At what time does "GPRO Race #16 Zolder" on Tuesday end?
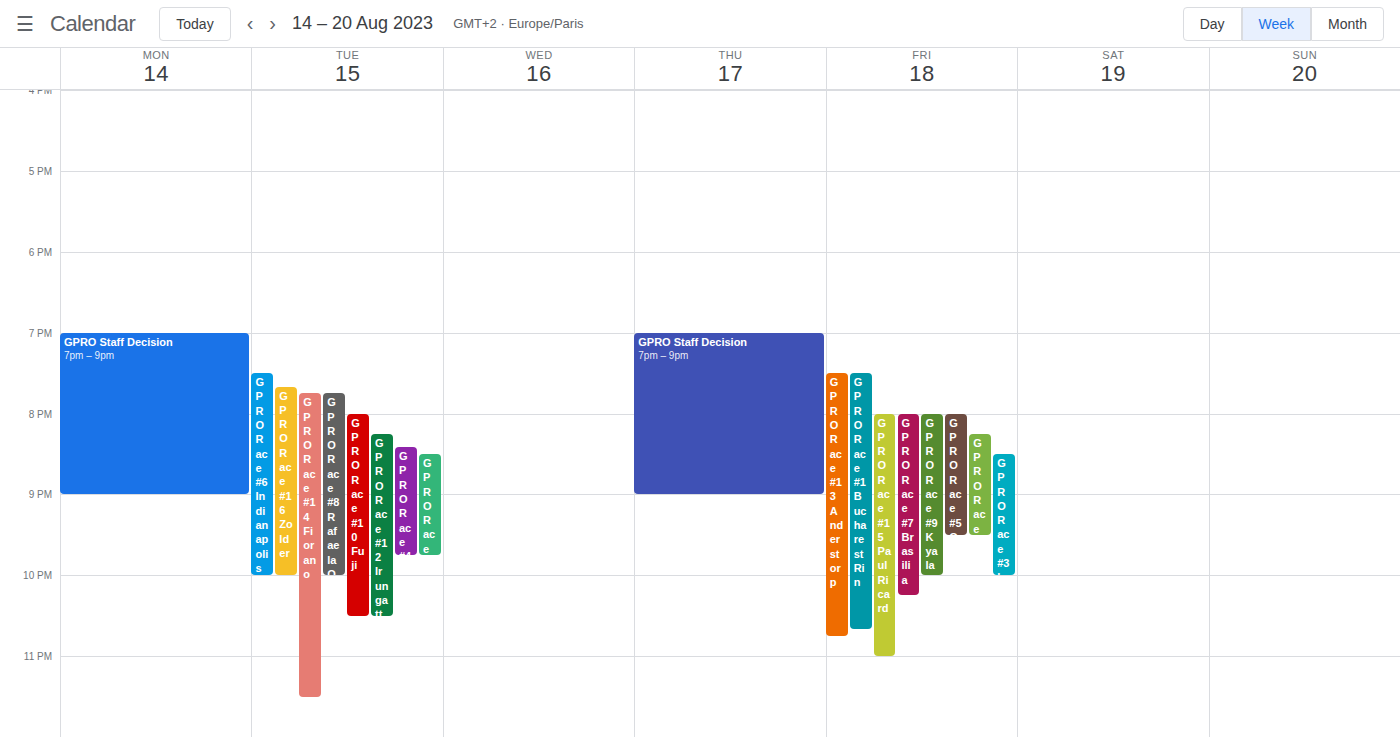
10:00 PM